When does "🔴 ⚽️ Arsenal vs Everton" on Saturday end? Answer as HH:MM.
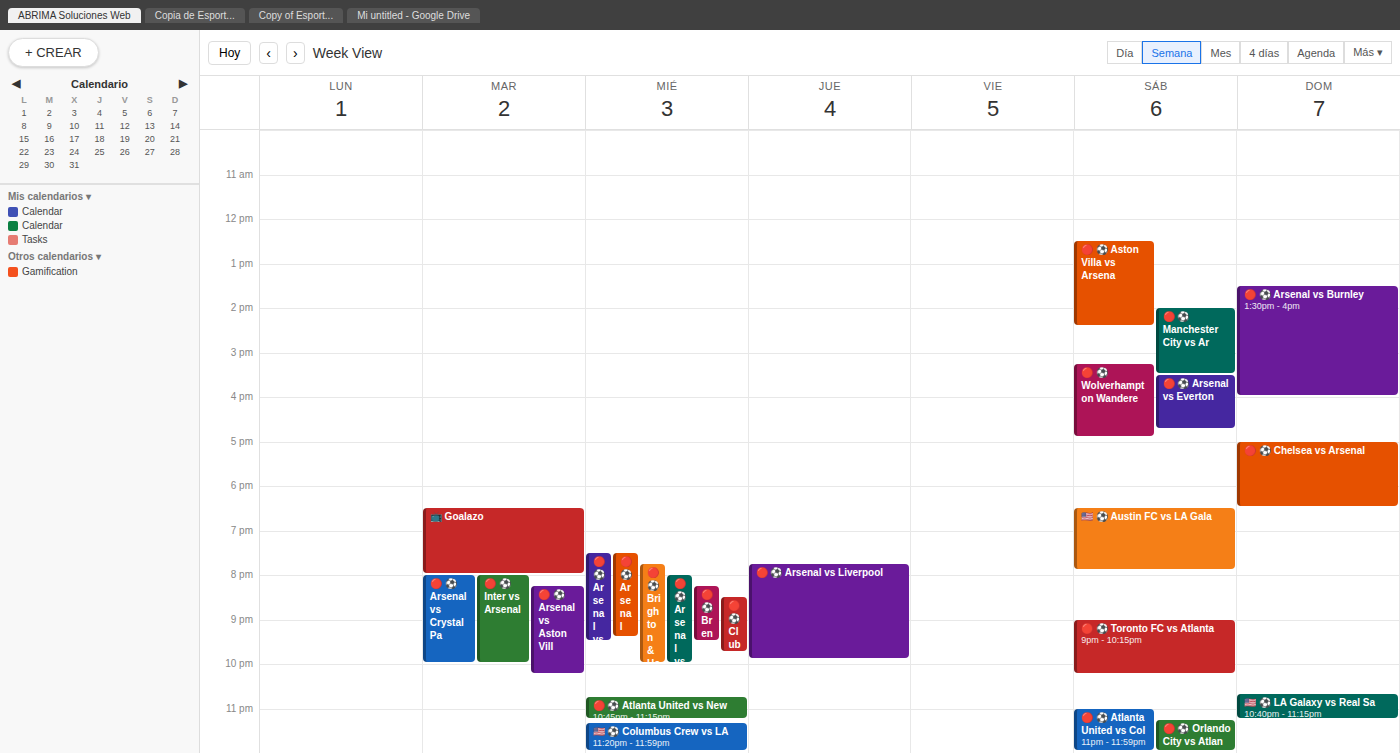
16:45